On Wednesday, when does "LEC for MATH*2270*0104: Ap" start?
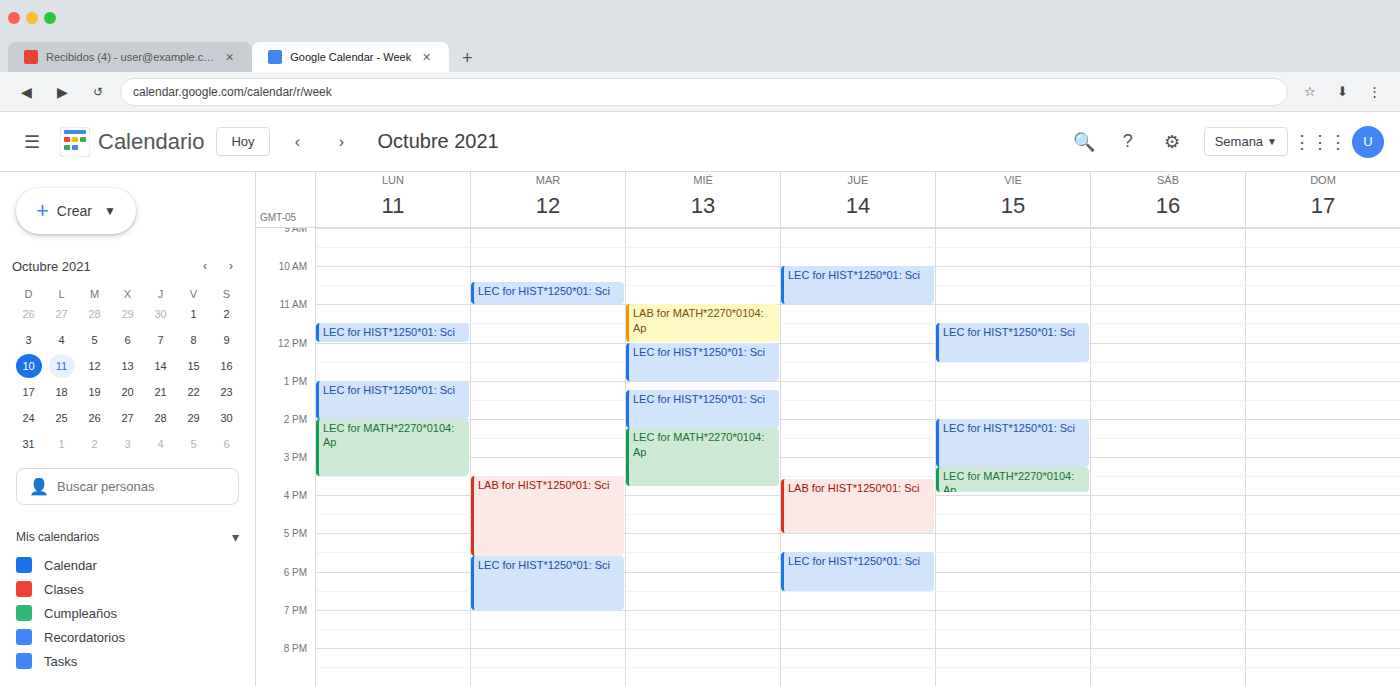
2:15 PM